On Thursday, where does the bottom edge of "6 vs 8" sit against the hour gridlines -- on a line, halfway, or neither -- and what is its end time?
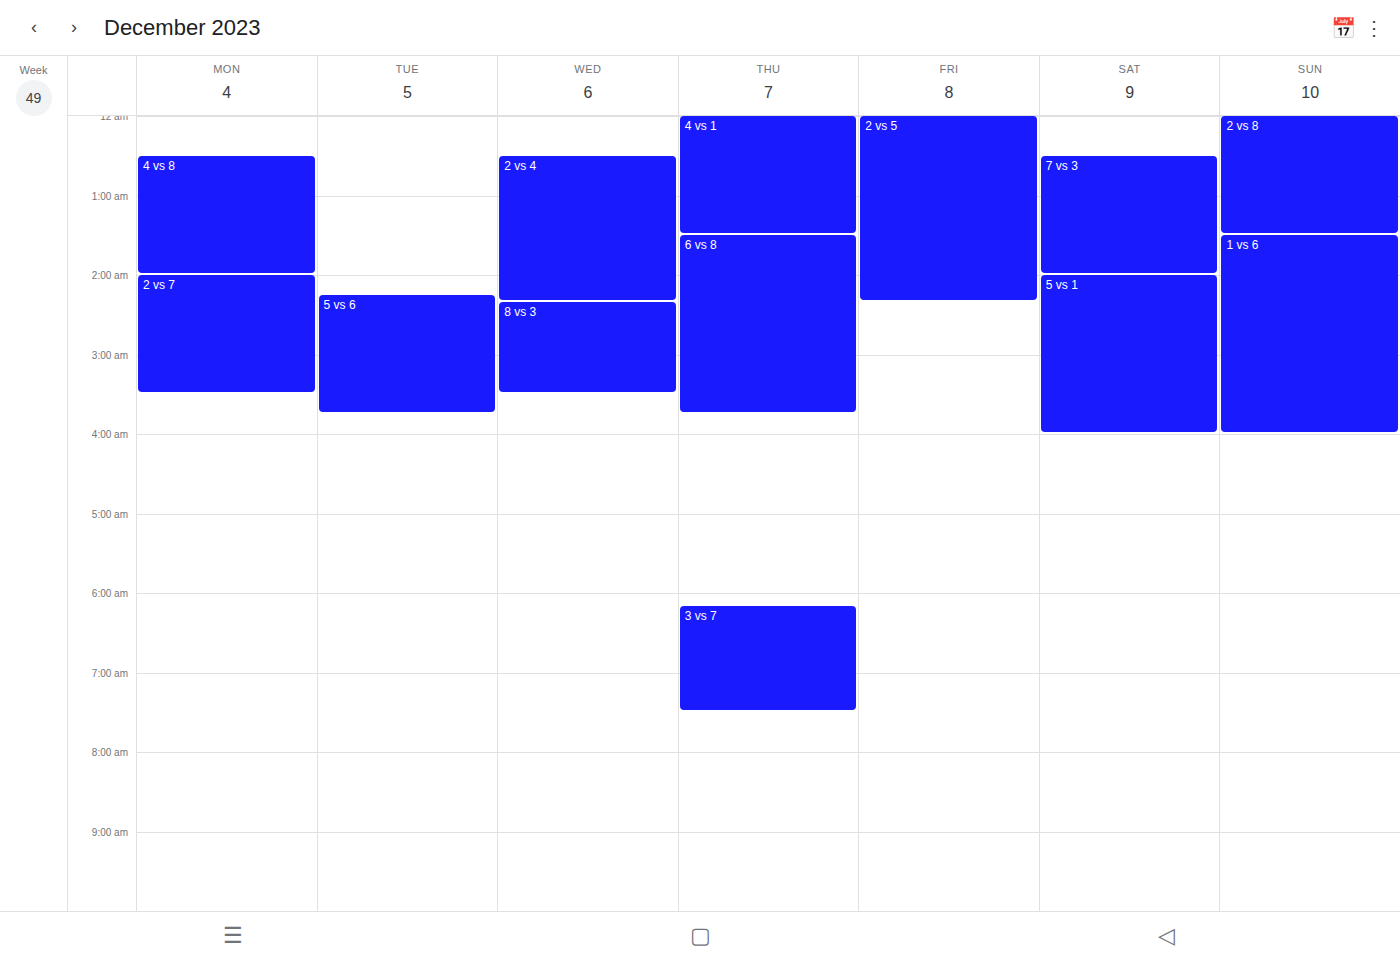
3:45 AM -- neither: three quarters of the way from the 3 AM line to the 4 AM line.